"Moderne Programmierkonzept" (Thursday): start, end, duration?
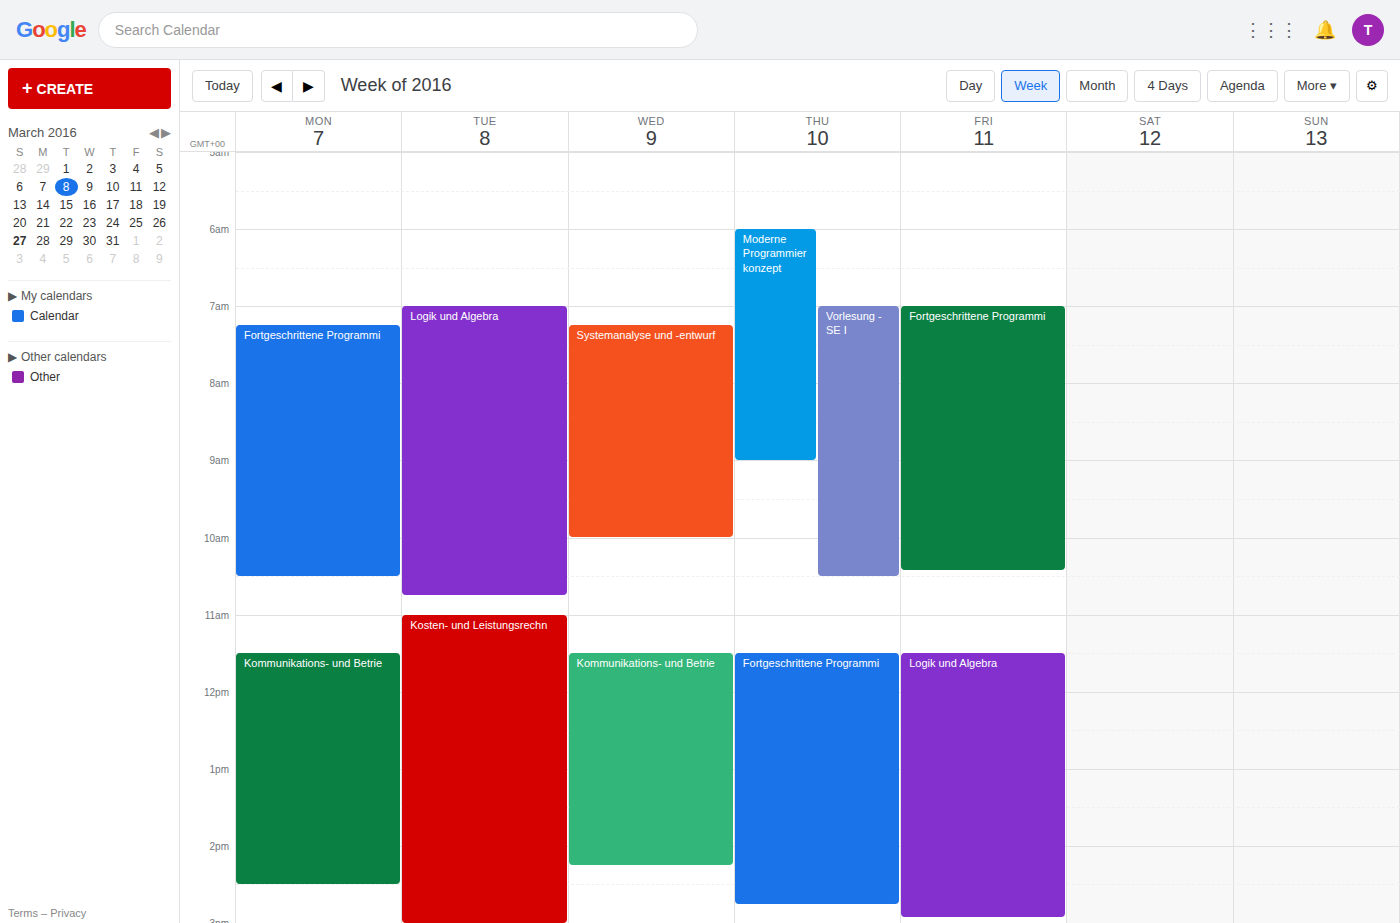
6:00 AM to 9:00 AM, 3 hours